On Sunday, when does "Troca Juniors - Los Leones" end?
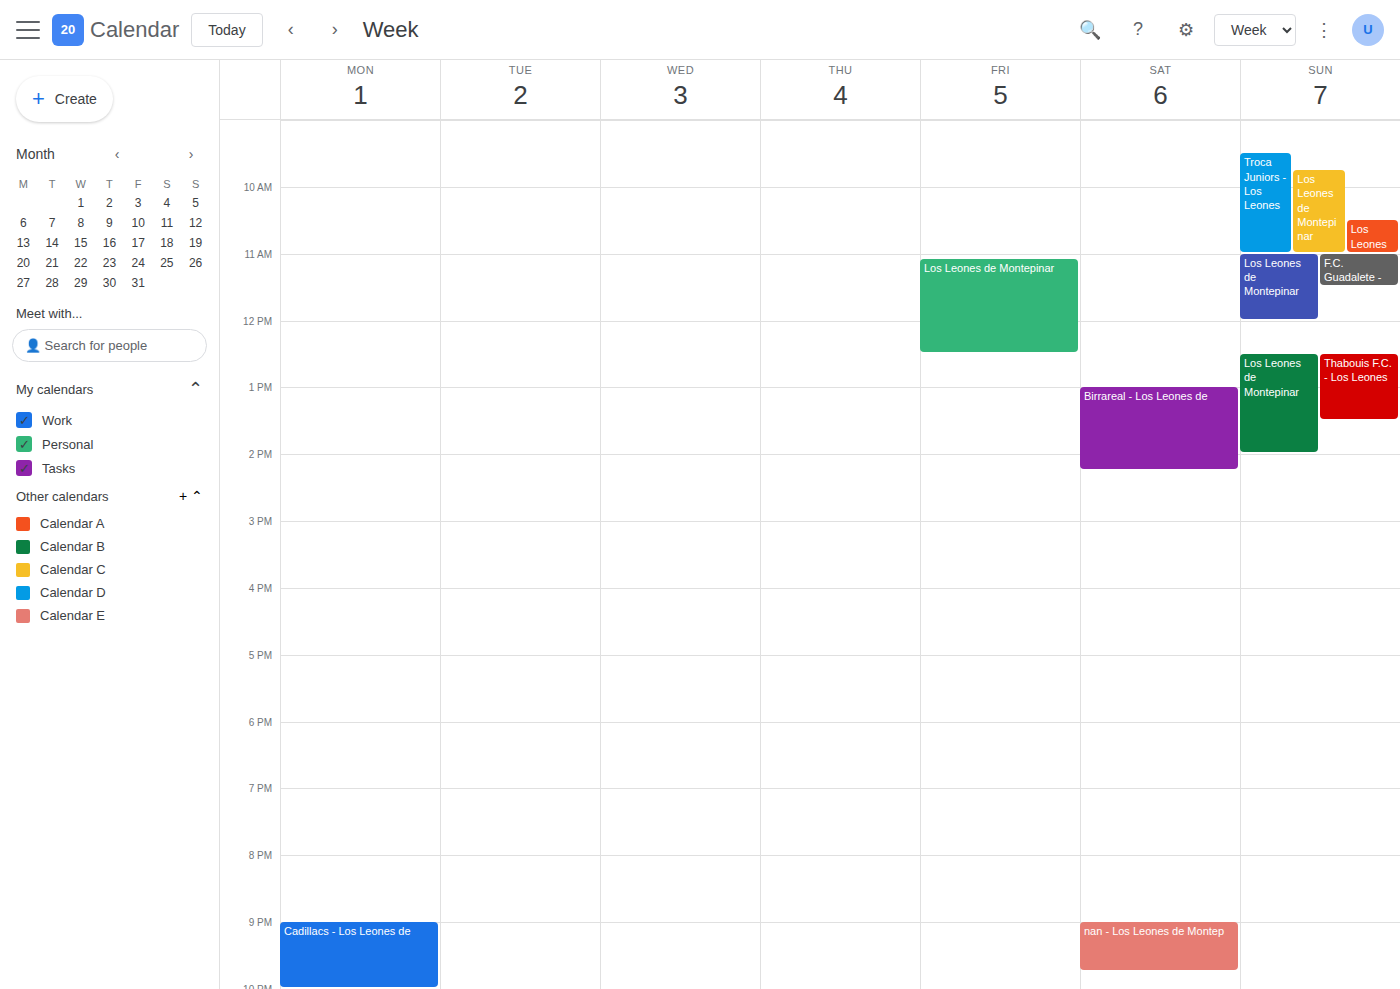
11:00 AM